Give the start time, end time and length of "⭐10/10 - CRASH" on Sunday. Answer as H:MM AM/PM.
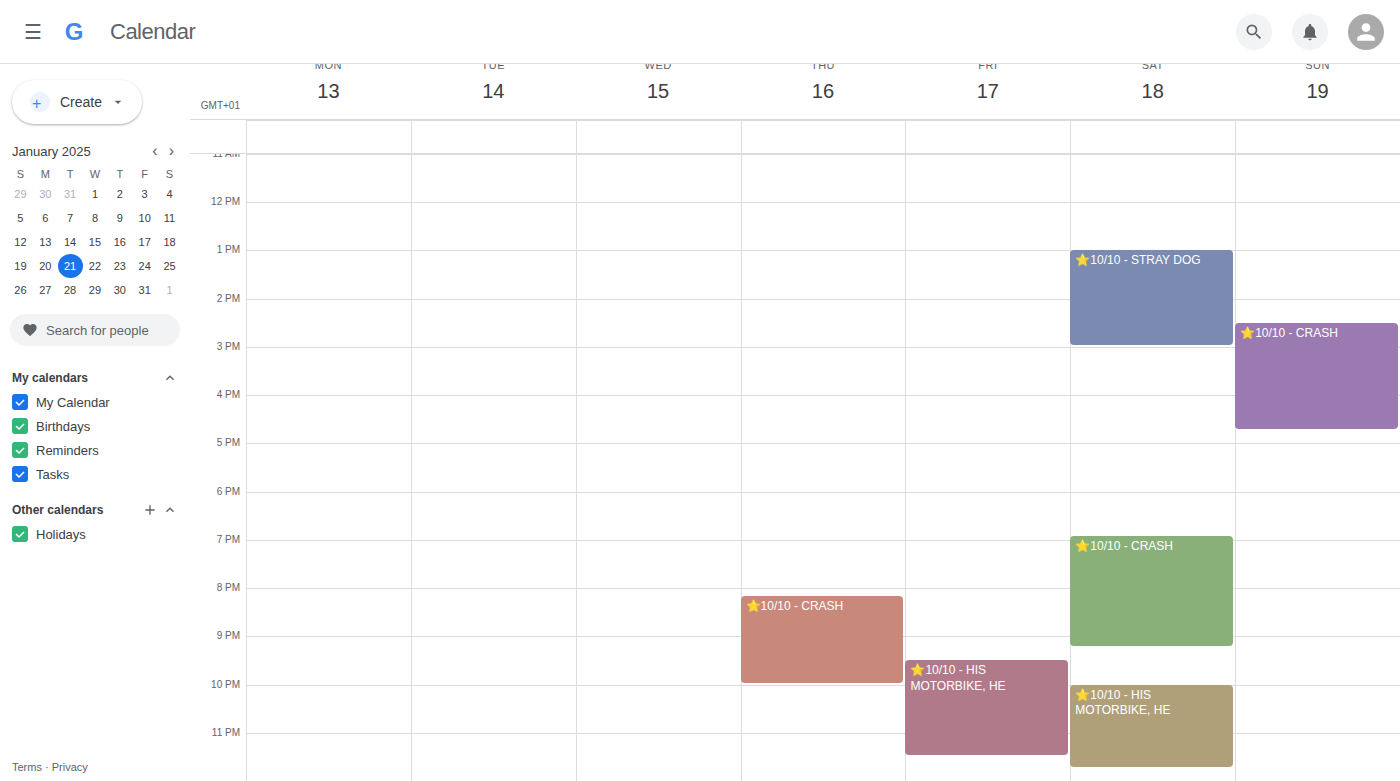
2:30 PM to 4:45 PM, 2 hours 15 minutes